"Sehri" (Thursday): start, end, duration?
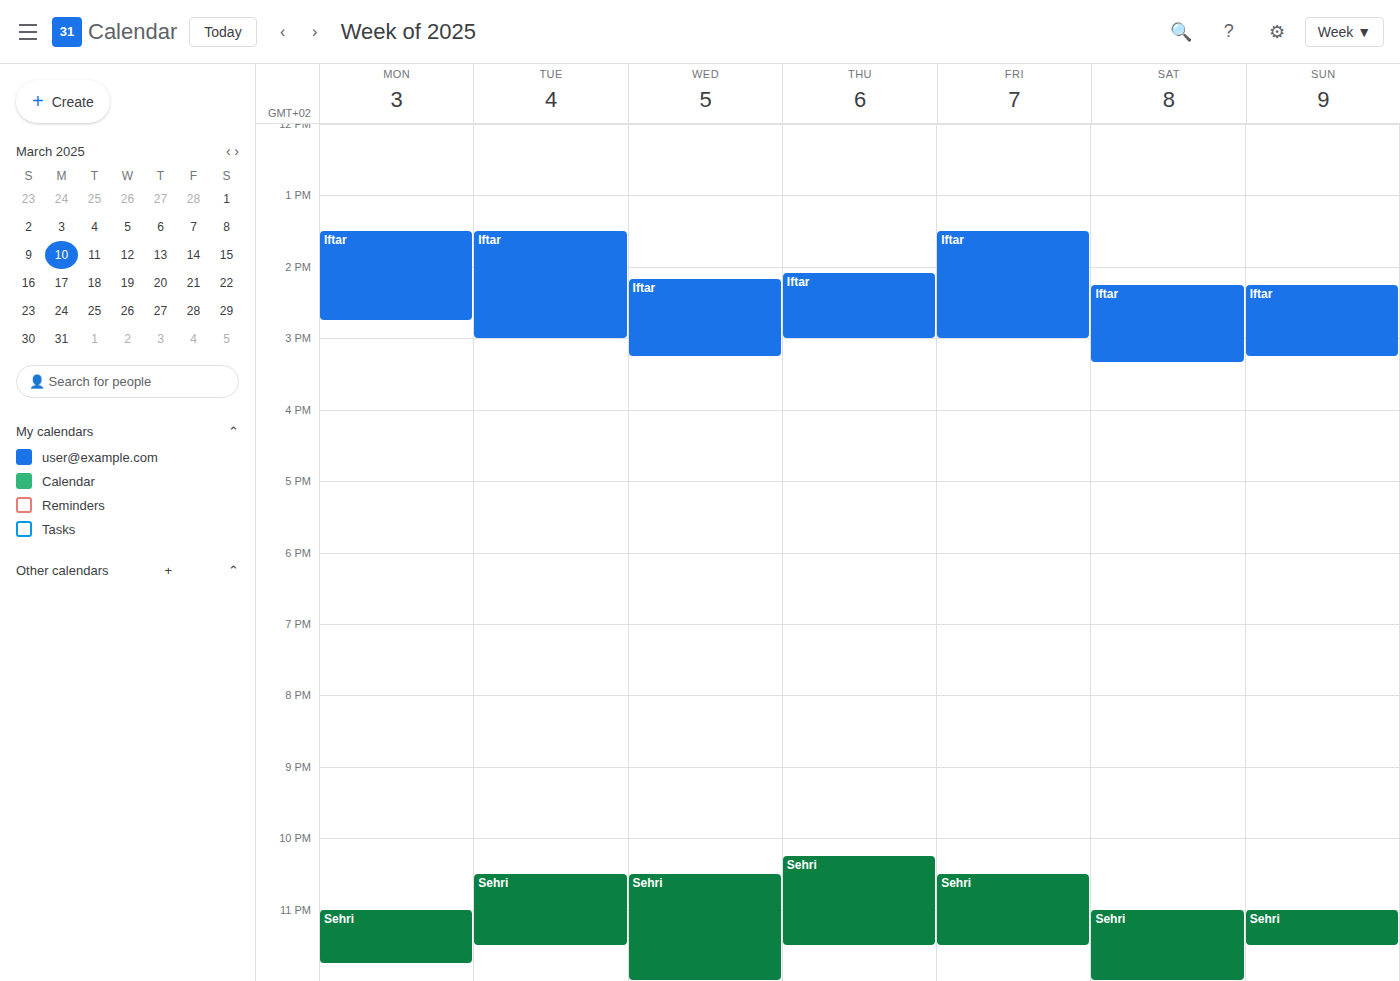
10:15 PM to 11:30 PM, 1 hour 15 minutes